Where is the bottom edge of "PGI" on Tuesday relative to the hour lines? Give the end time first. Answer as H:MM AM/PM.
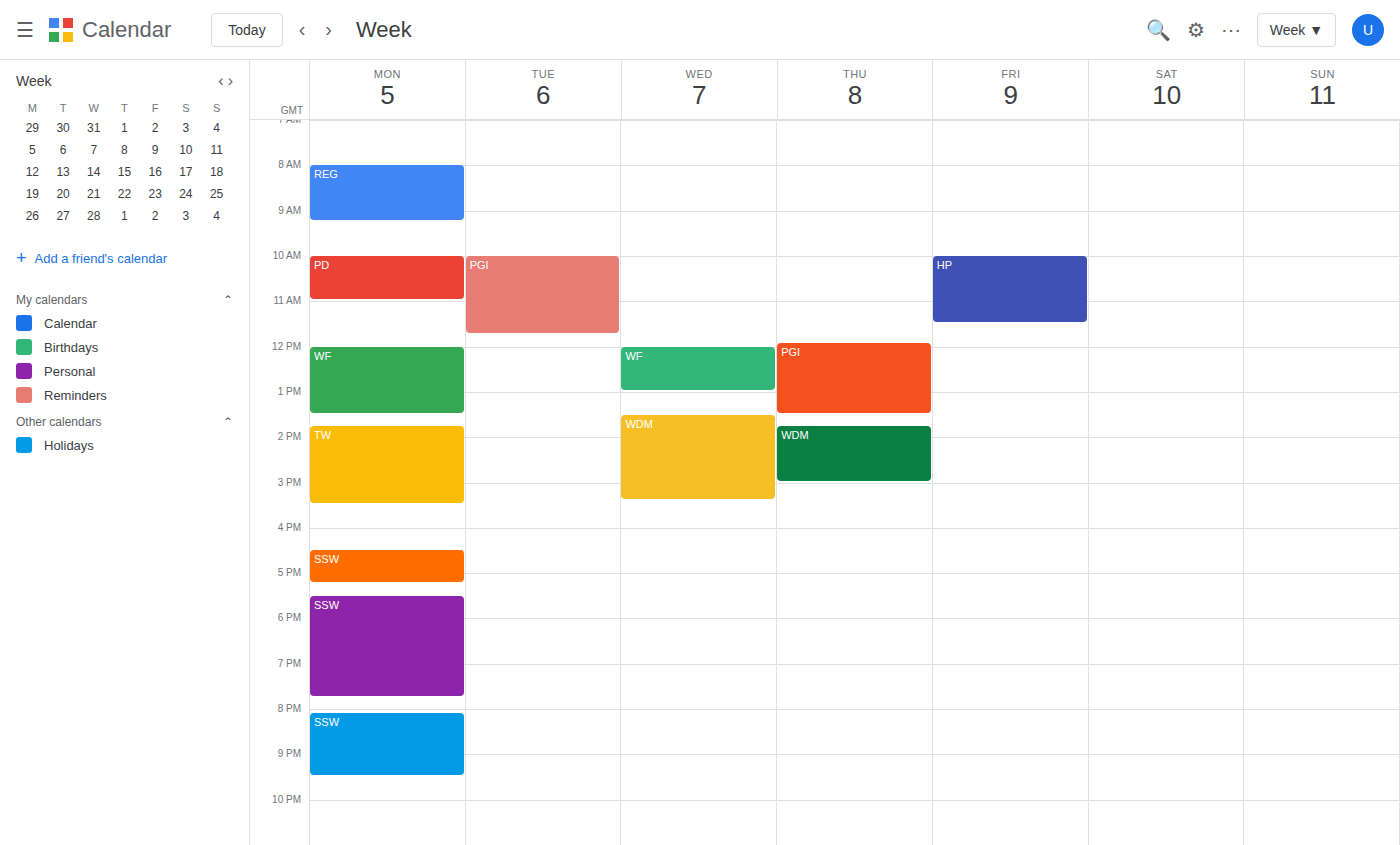
11:45 AM -- neither: three quarters of the way from the 11 AM line to the 12 PM line.